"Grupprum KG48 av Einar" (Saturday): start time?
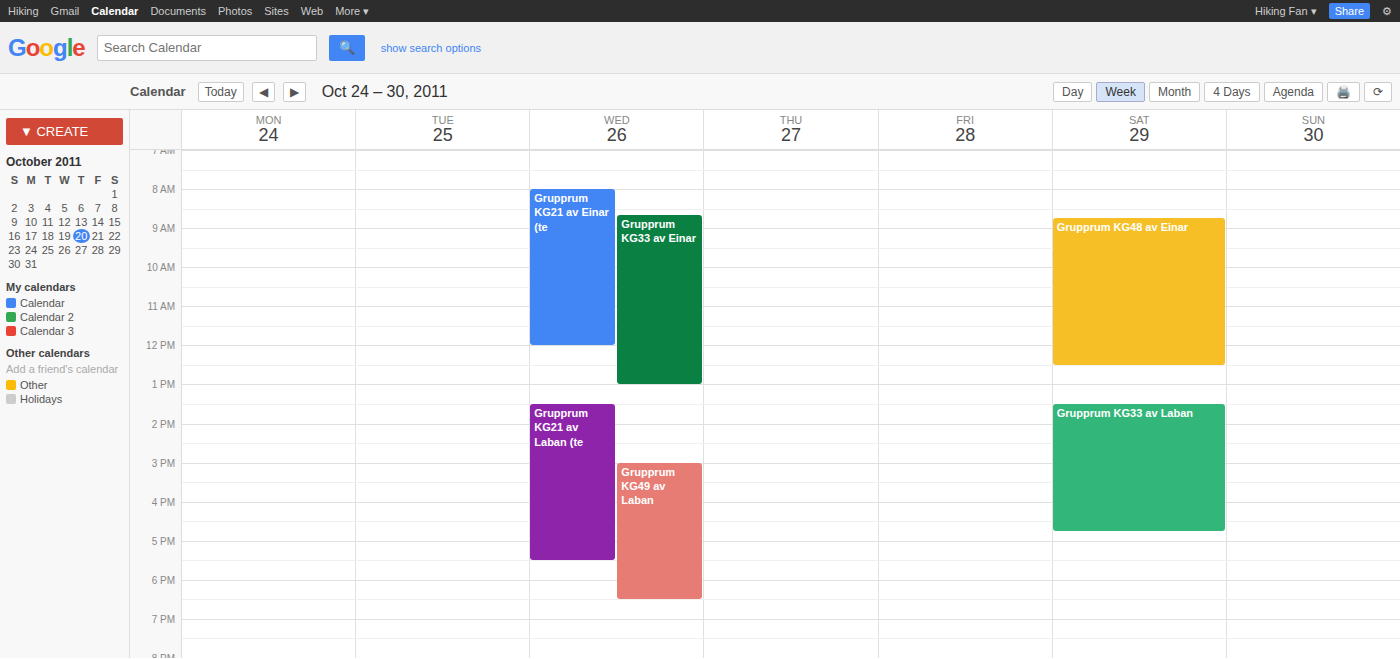
8:45 AM